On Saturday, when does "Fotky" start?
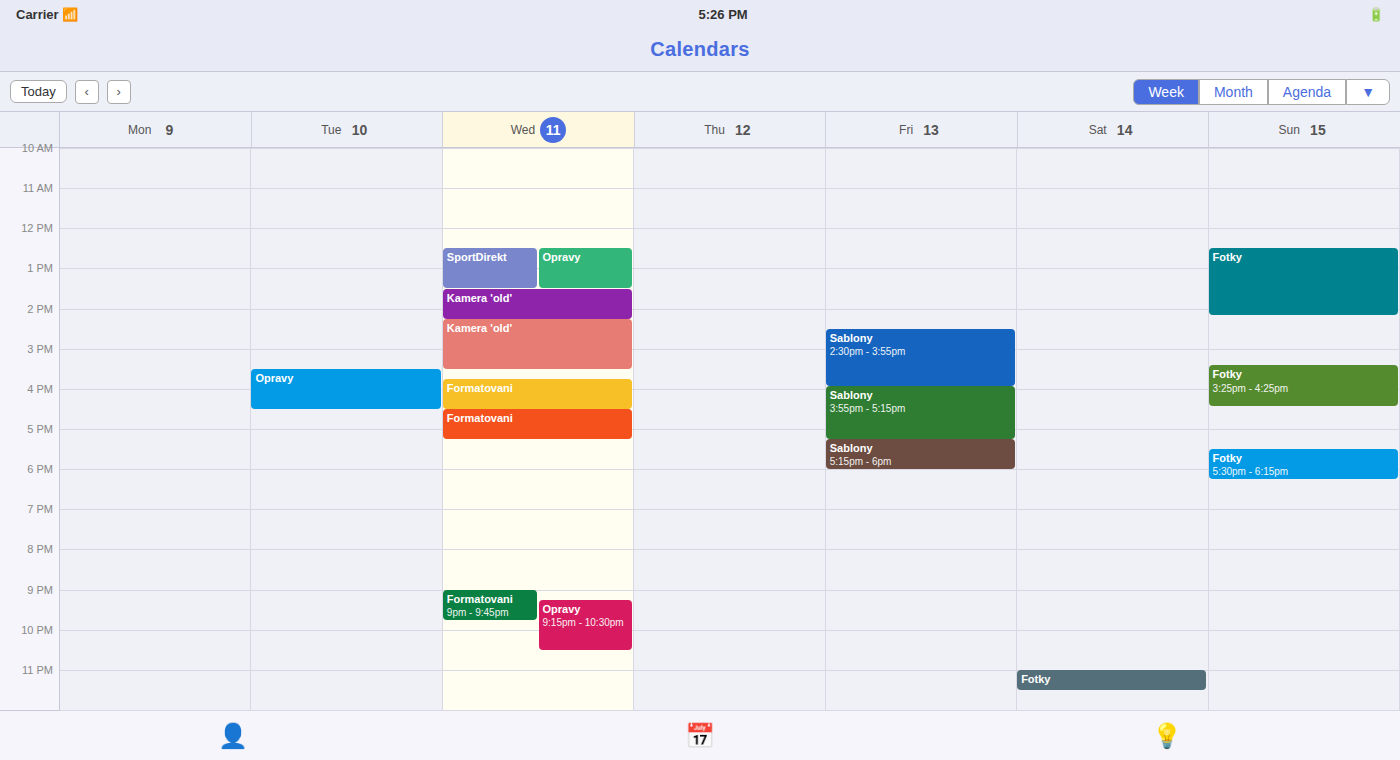
23:00